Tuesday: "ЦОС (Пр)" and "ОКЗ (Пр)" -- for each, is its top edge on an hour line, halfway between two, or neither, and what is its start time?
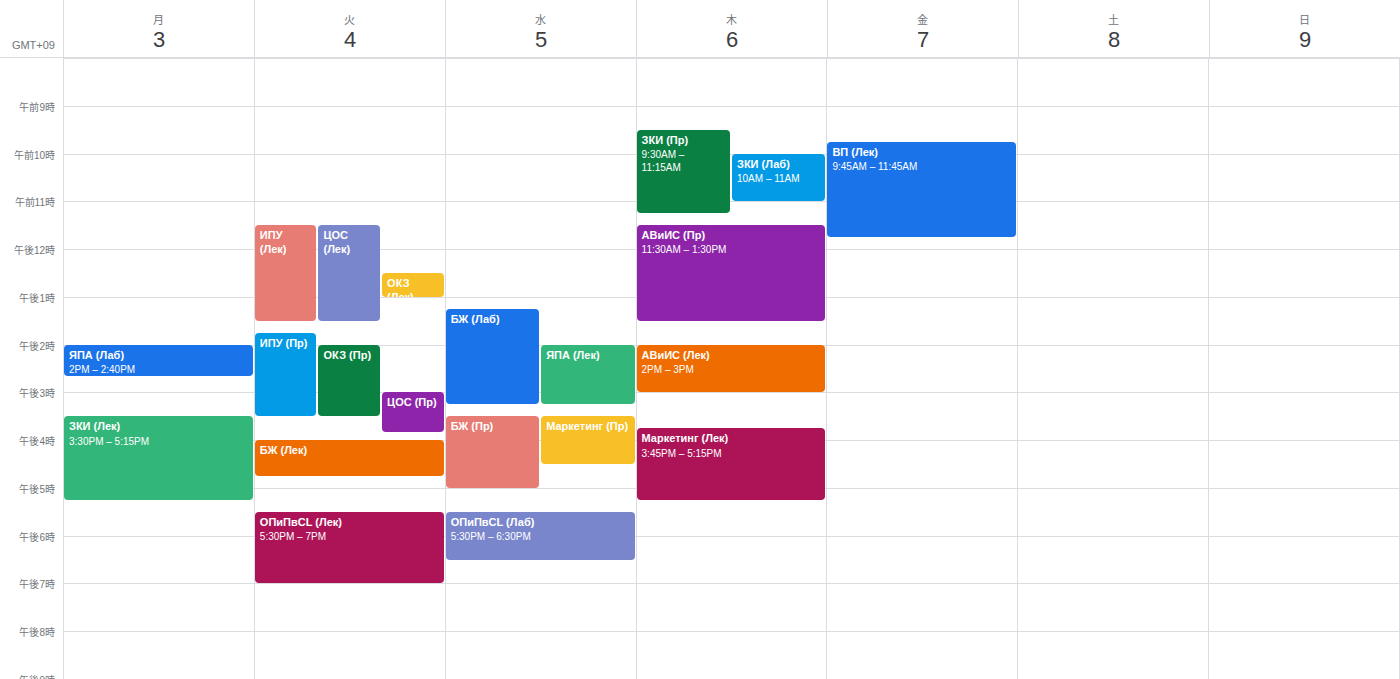
"ЦОС (Пр)": 3:00 PM, exactly on the 3 PM line. "ОКЗ (Пр)": 2:00 PM, exactly on the 2 PM line.